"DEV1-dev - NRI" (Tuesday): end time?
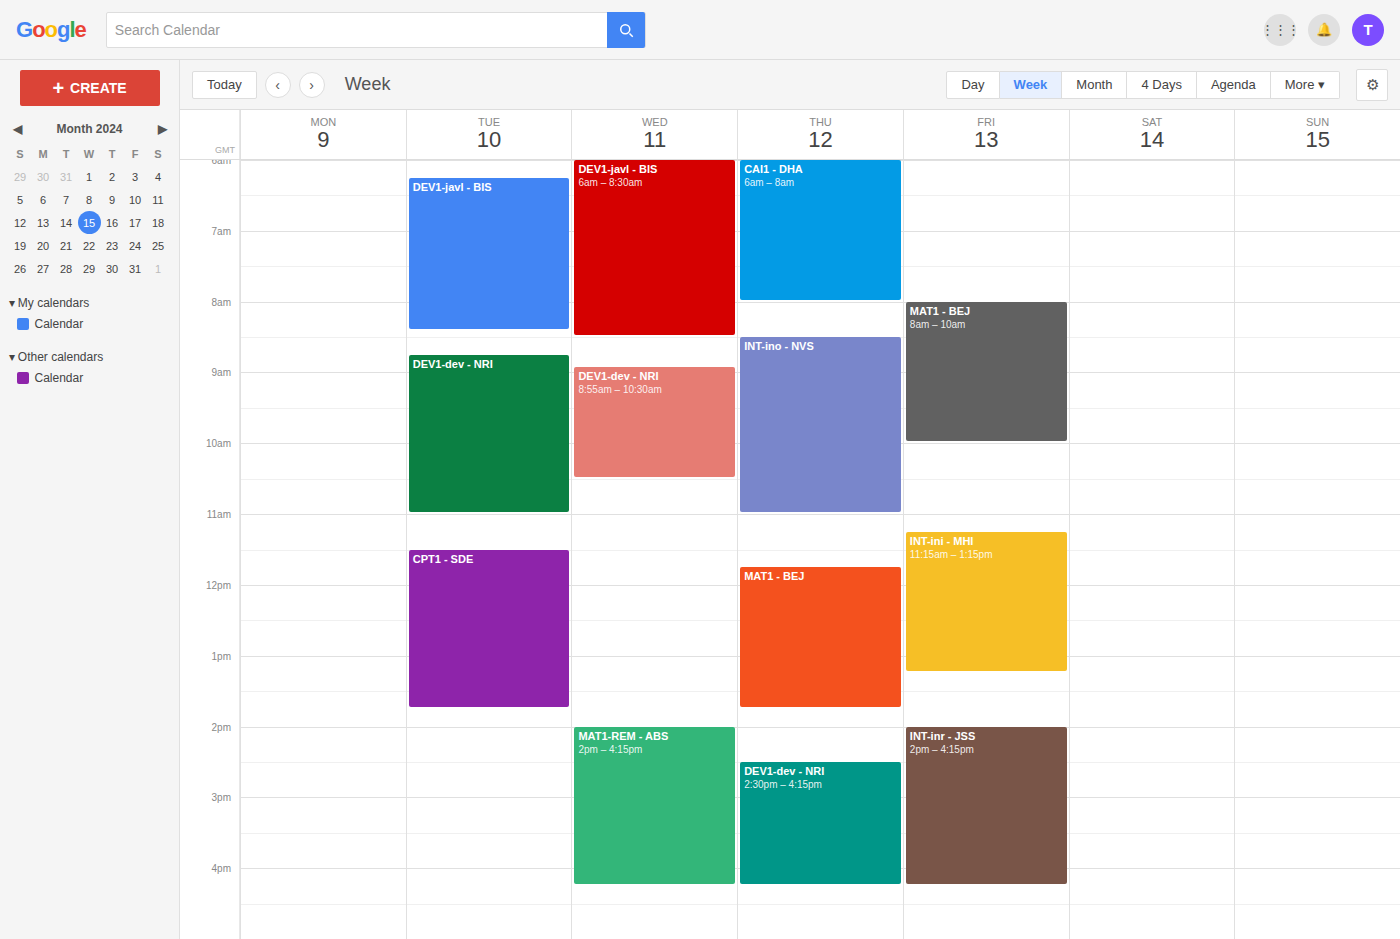
11:00 AM